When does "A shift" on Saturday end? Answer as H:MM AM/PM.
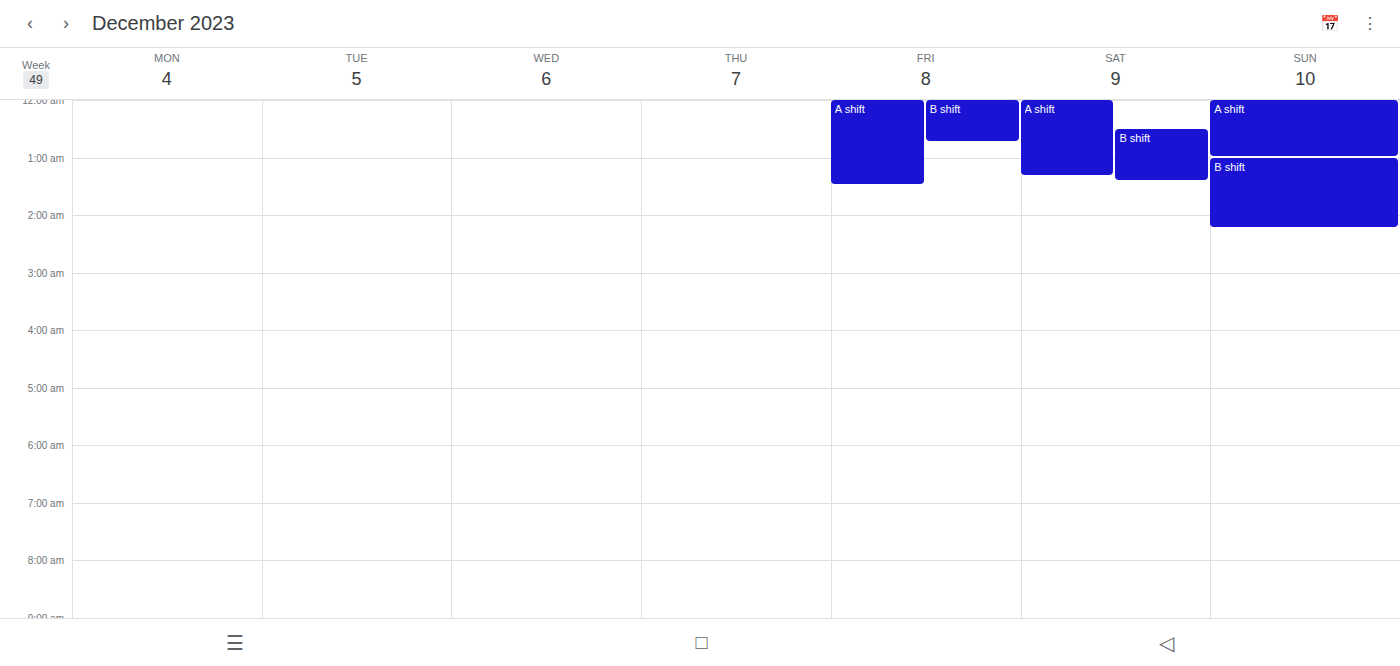
1:20 AM